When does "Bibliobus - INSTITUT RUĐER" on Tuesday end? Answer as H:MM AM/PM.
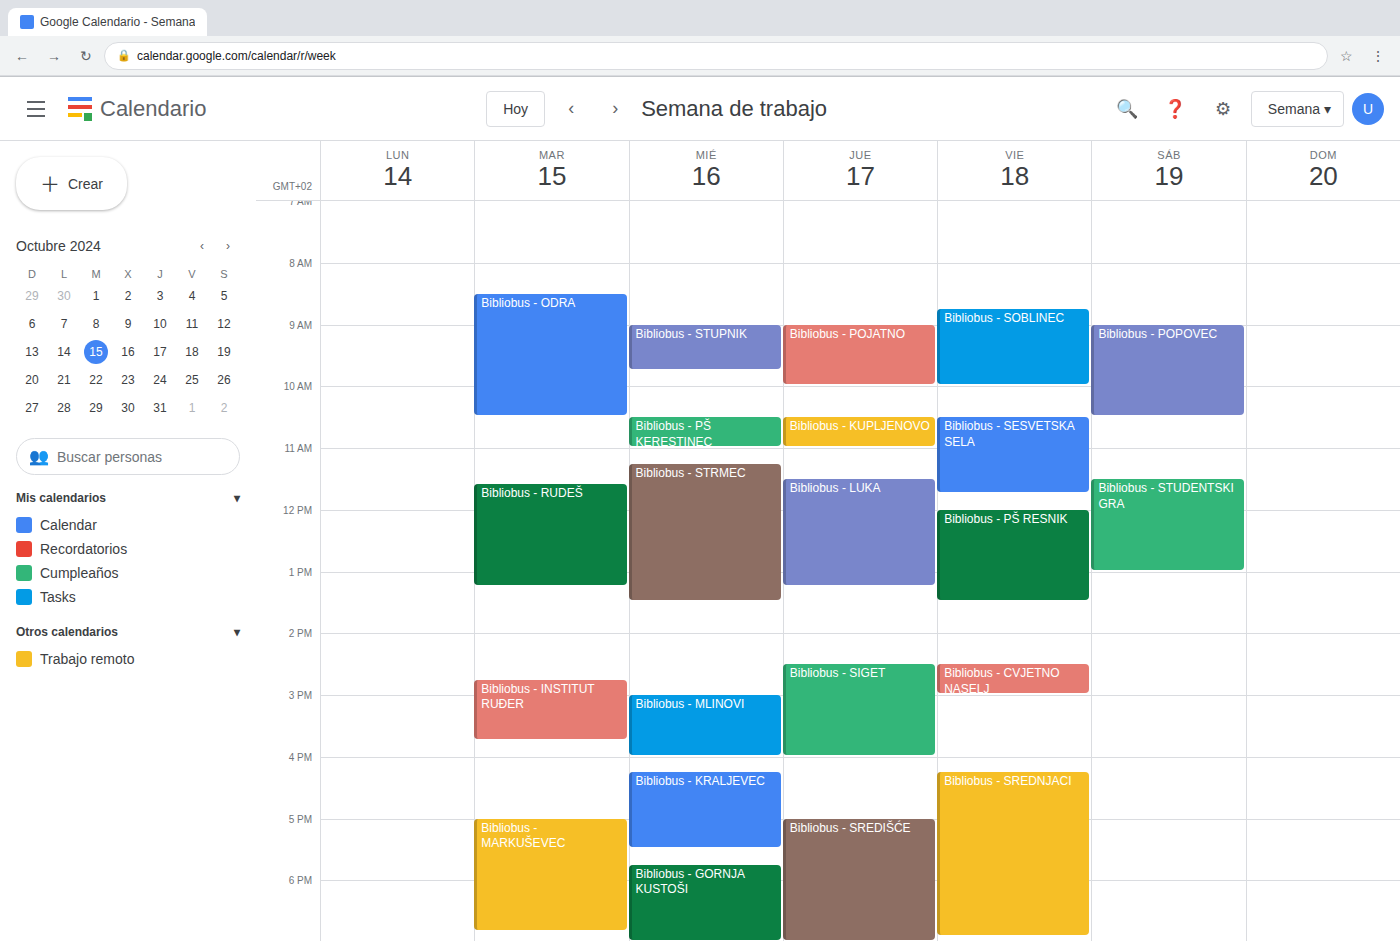
3:45 PM